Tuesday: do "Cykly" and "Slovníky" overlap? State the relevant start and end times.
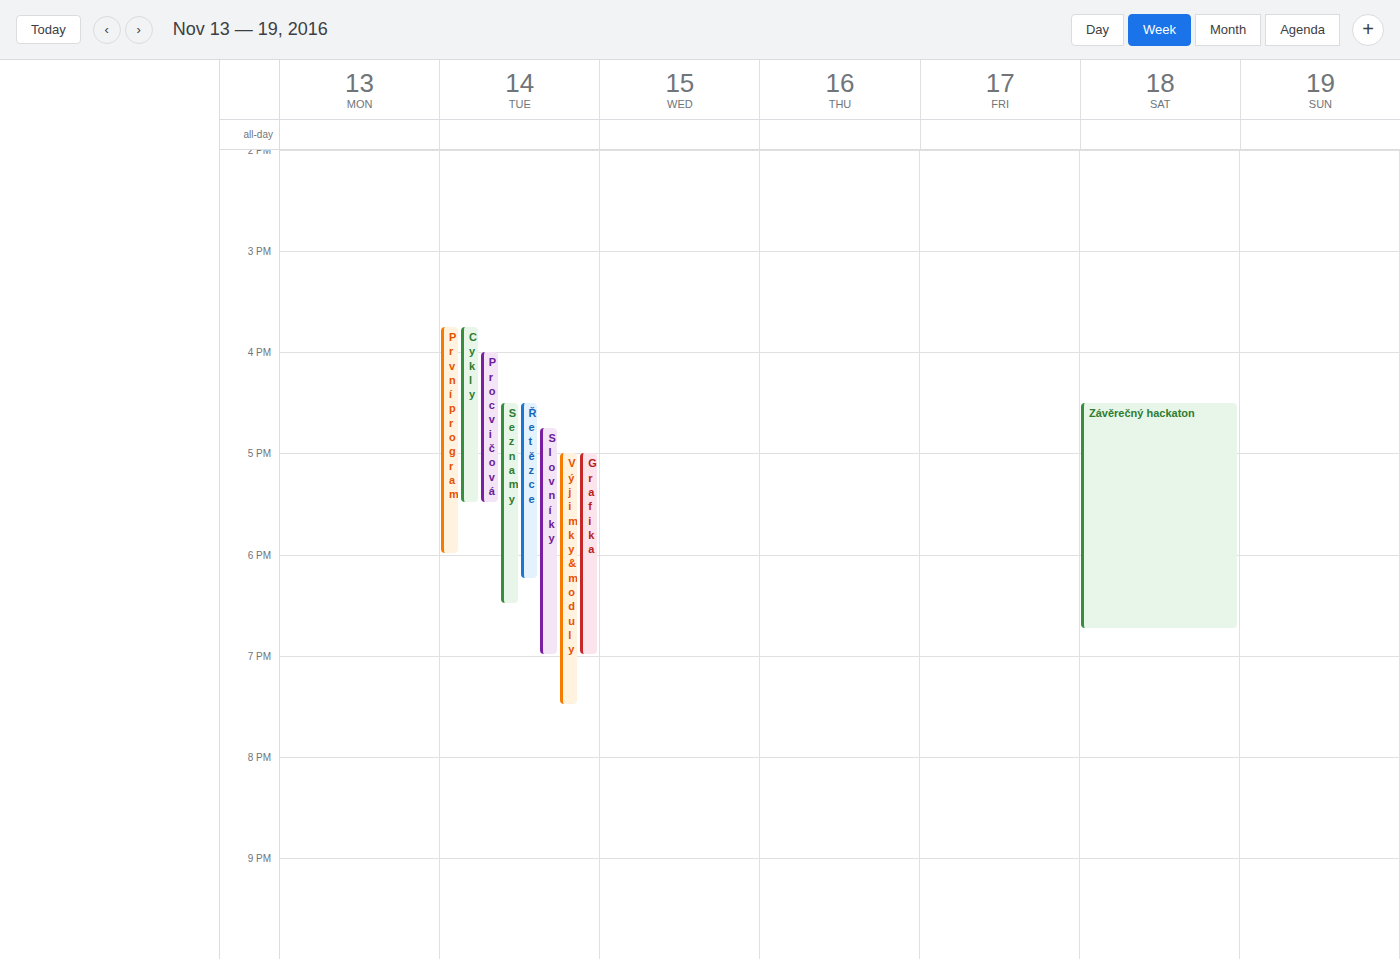
"Slovníky" starts at 4:45 PM, before "Cykly" ends at 5:30 PM -- they overlap.